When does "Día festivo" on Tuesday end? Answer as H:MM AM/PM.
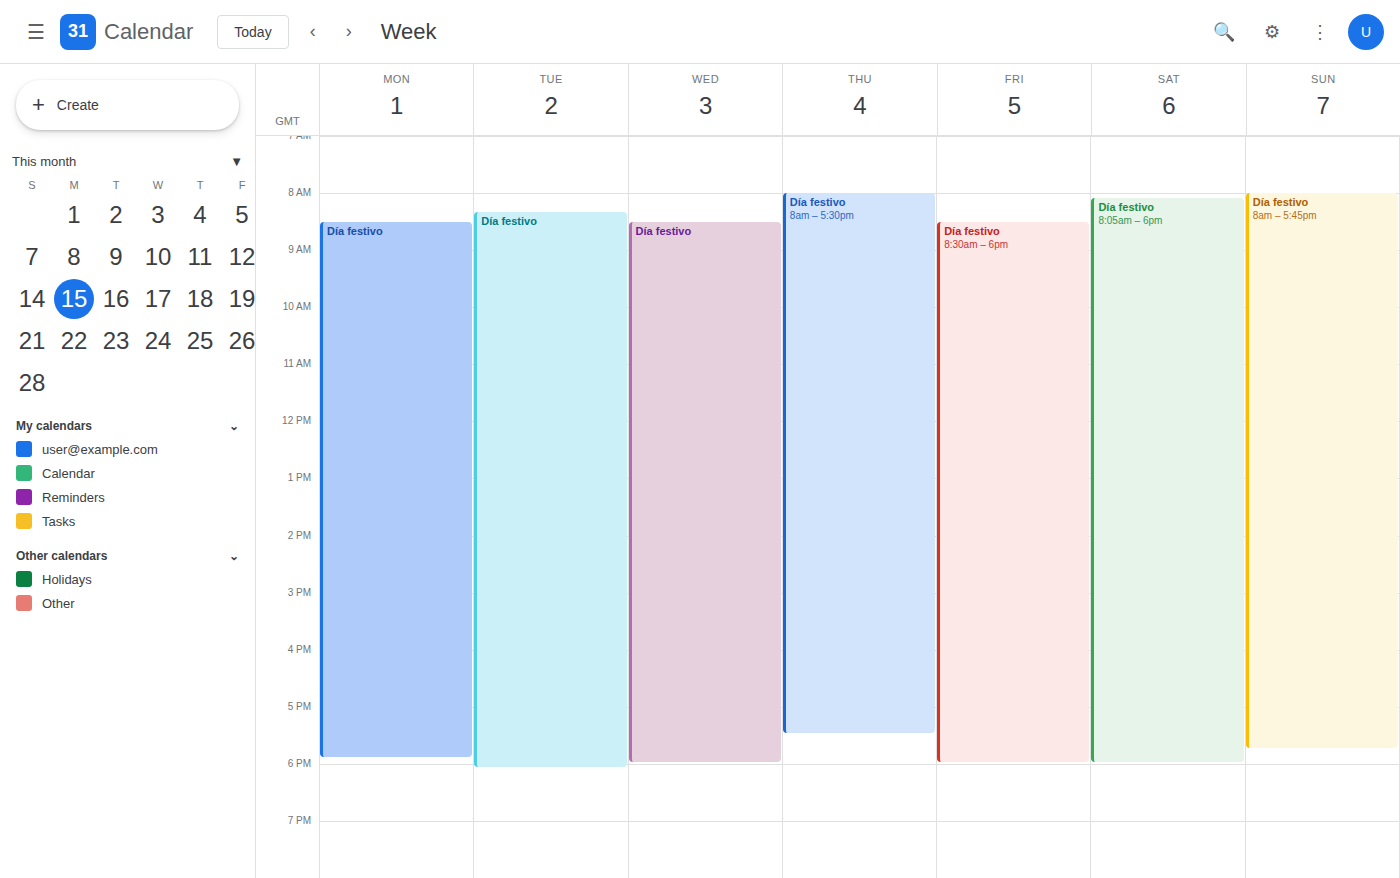
6:05 PM